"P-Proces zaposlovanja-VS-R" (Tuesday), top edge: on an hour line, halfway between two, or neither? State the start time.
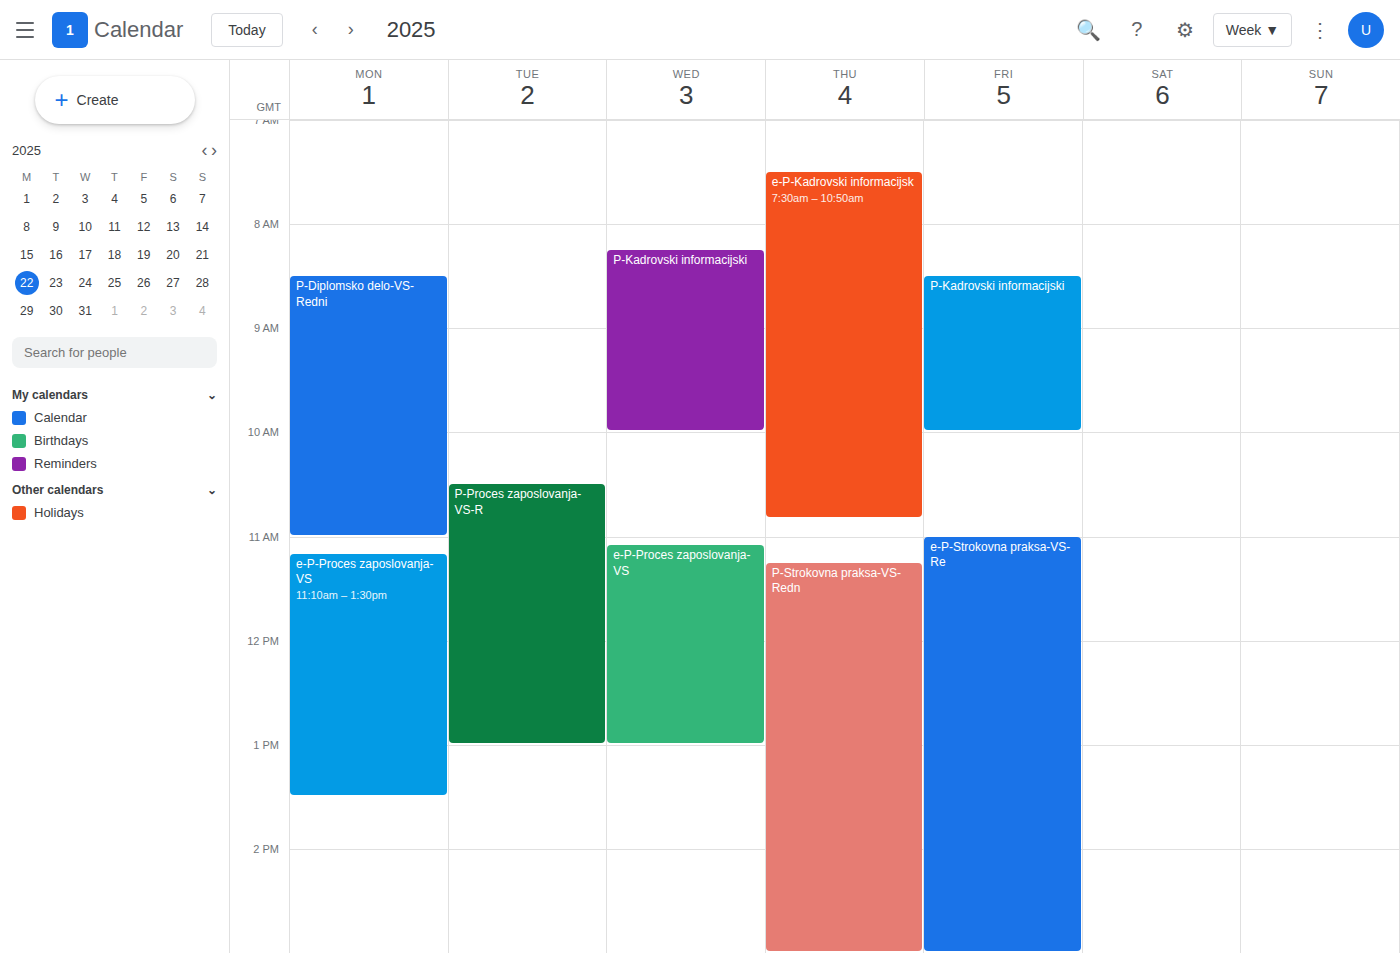
10:30 AM -- halfway between the 10 AM and 11 AM lines.